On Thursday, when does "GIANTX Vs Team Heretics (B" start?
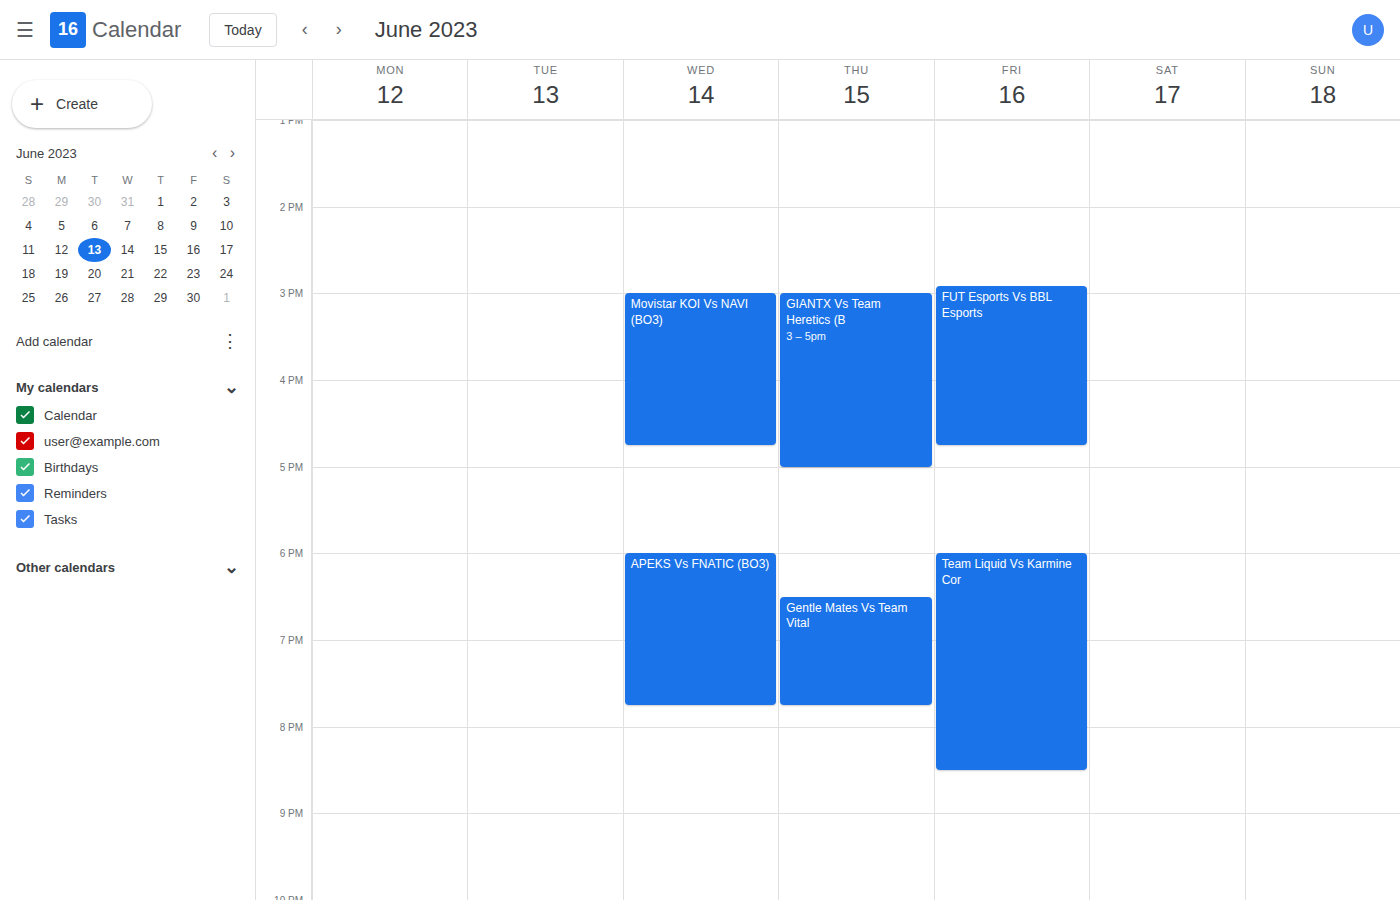
3:00 PM